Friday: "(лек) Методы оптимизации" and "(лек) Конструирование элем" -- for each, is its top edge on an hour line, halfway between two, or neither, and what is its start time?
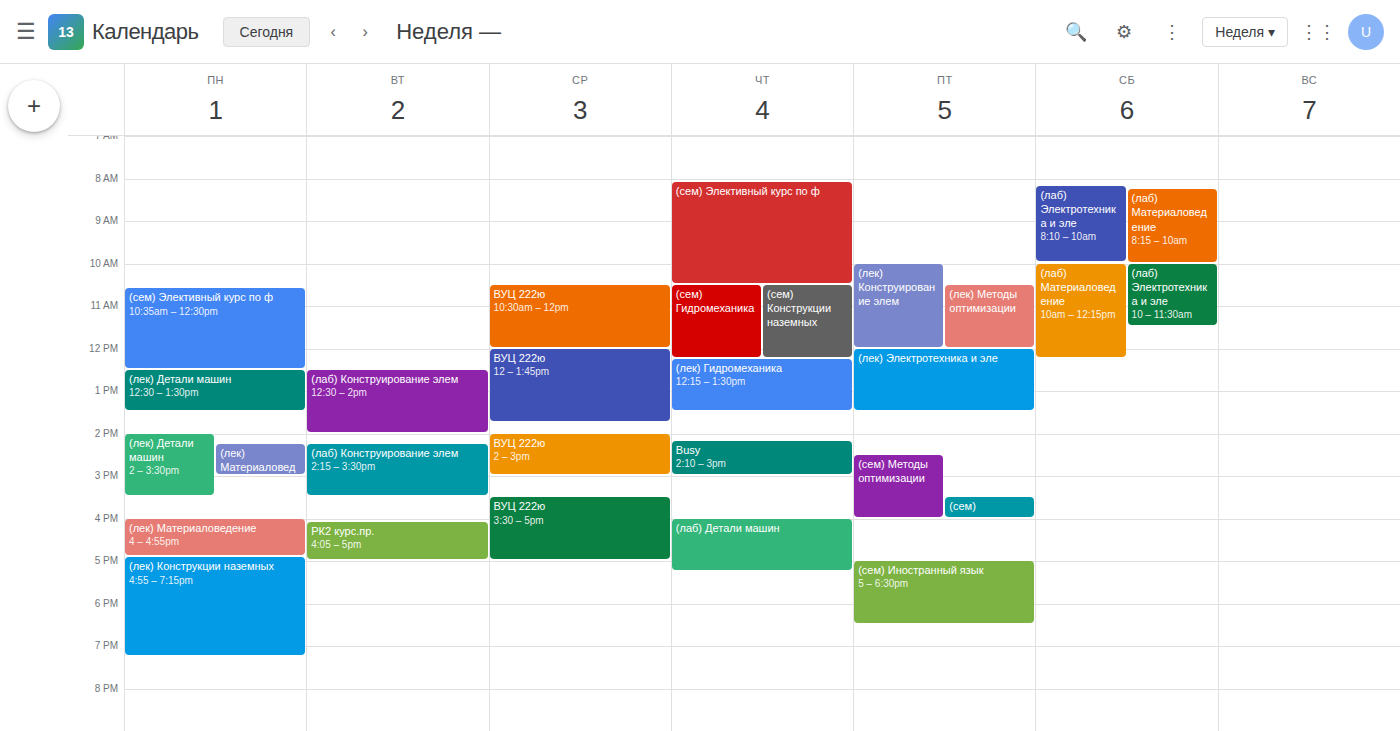
"(лек) Методы оптимизации": 10:30 AM, halfway between the 10 AM and 11 AM lines. "(лек) Конструирование элем": 10:00 AM, exactly on the 10 AM line.